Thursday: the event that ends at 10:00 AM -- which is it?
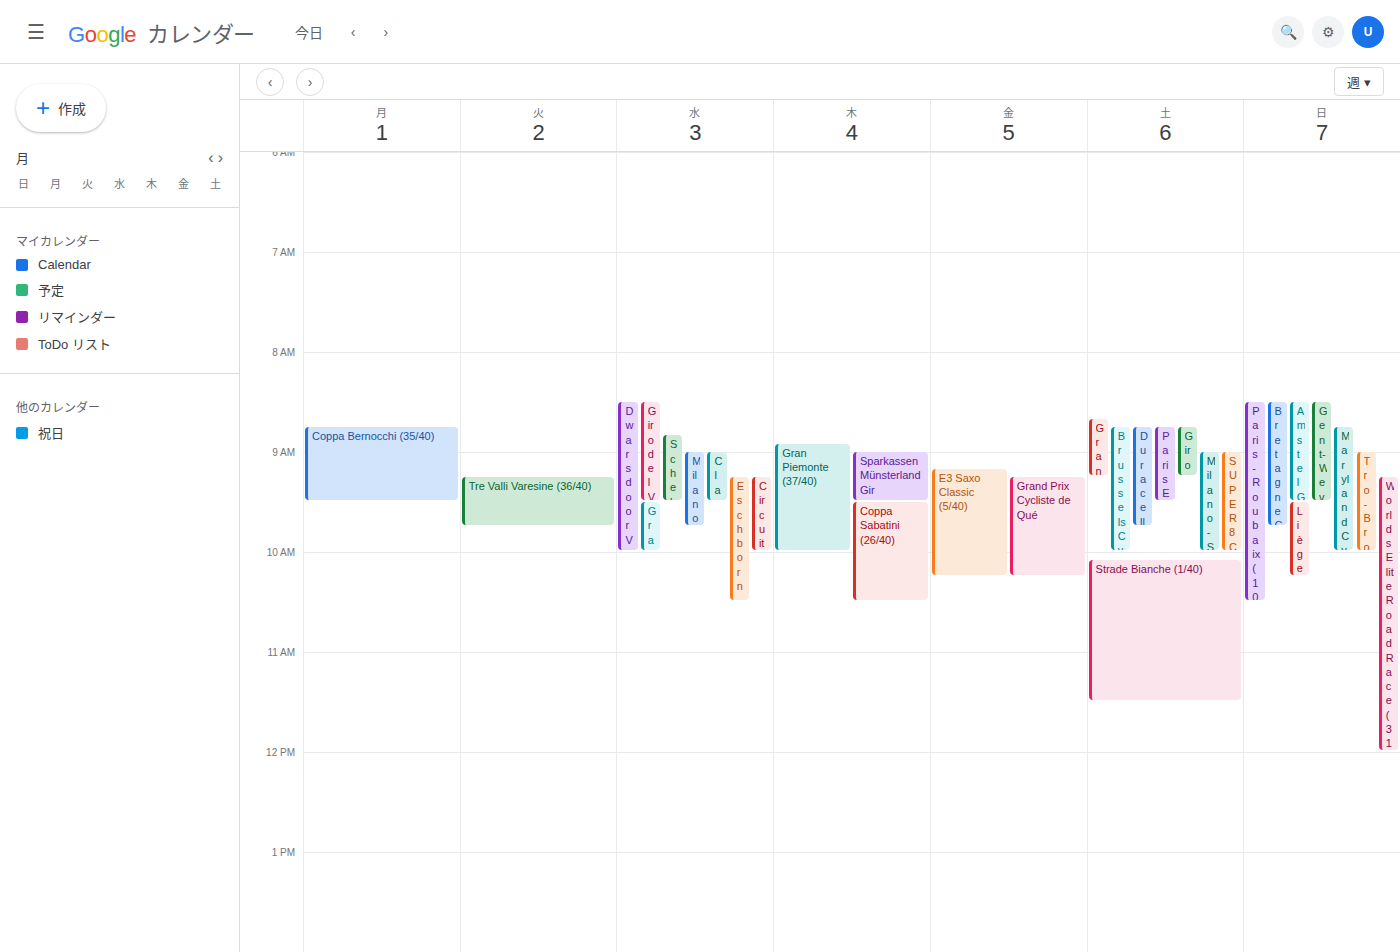
"Gran Piemonte (37/40)"